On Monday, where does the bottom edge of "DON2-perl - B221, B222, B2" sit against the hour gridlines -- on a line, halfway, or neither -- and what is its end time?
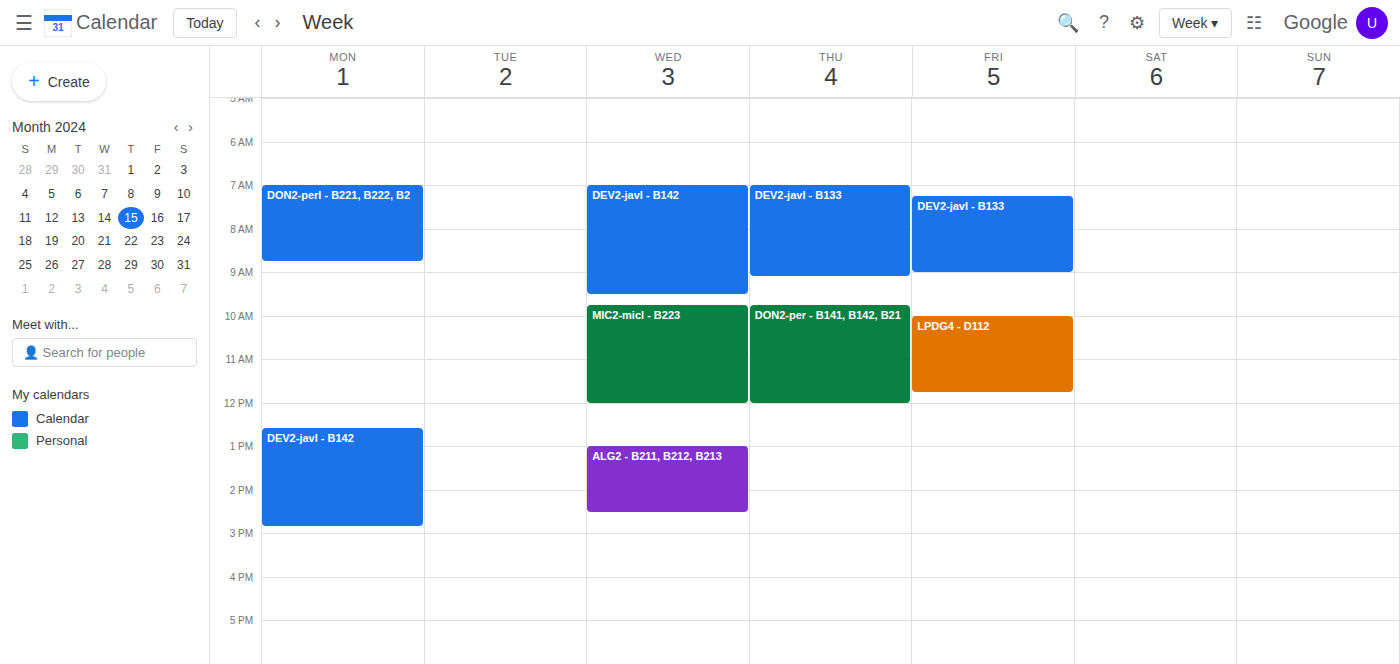
8:45 AM -- neither: three quarters of the way from the 8 AM line to the 9 AM line.